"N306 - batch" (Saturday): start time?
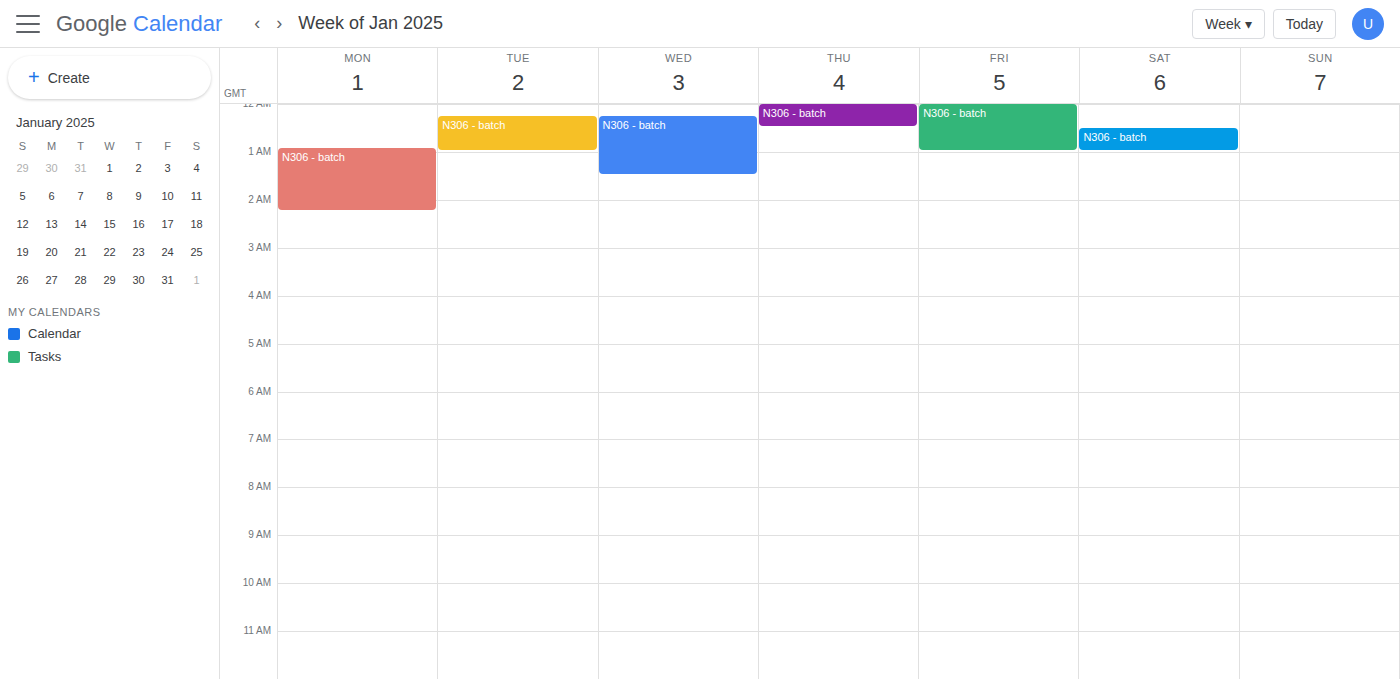
12:30 AM